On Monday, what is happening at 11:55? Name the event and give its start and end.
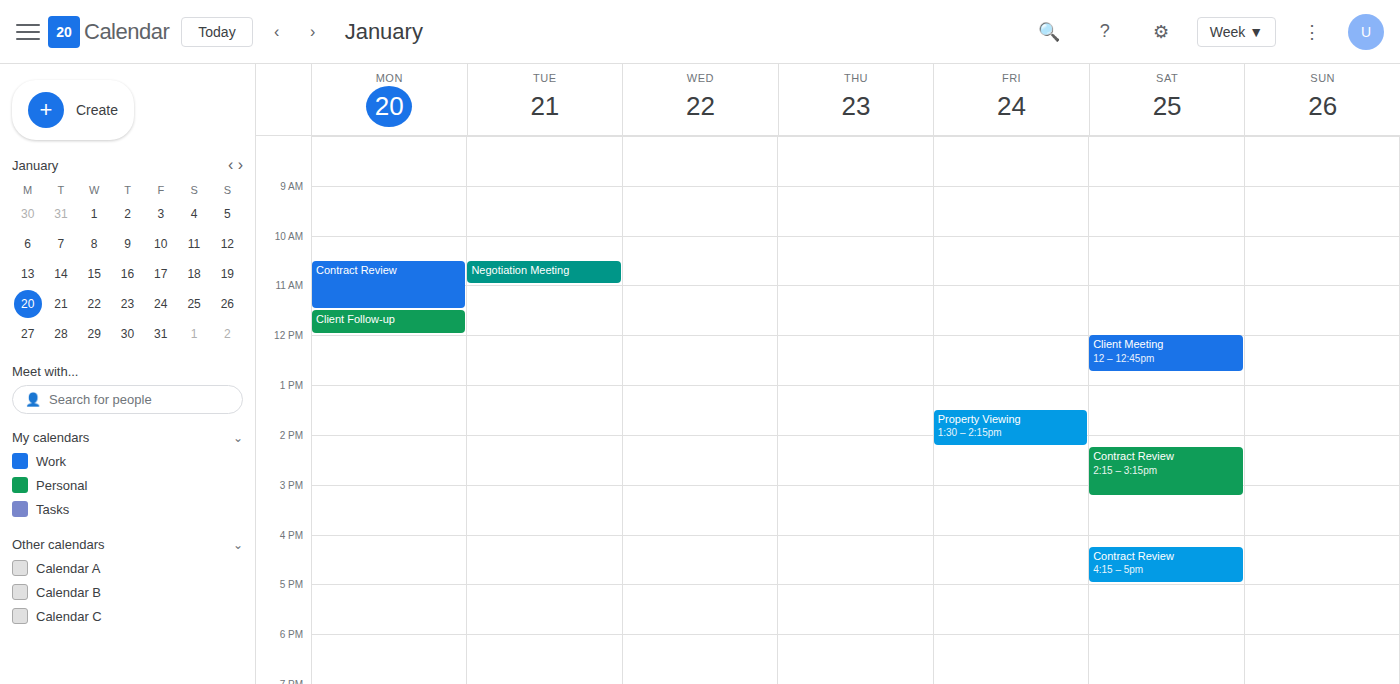
"Client Follow-up", 11:30 to 12:00